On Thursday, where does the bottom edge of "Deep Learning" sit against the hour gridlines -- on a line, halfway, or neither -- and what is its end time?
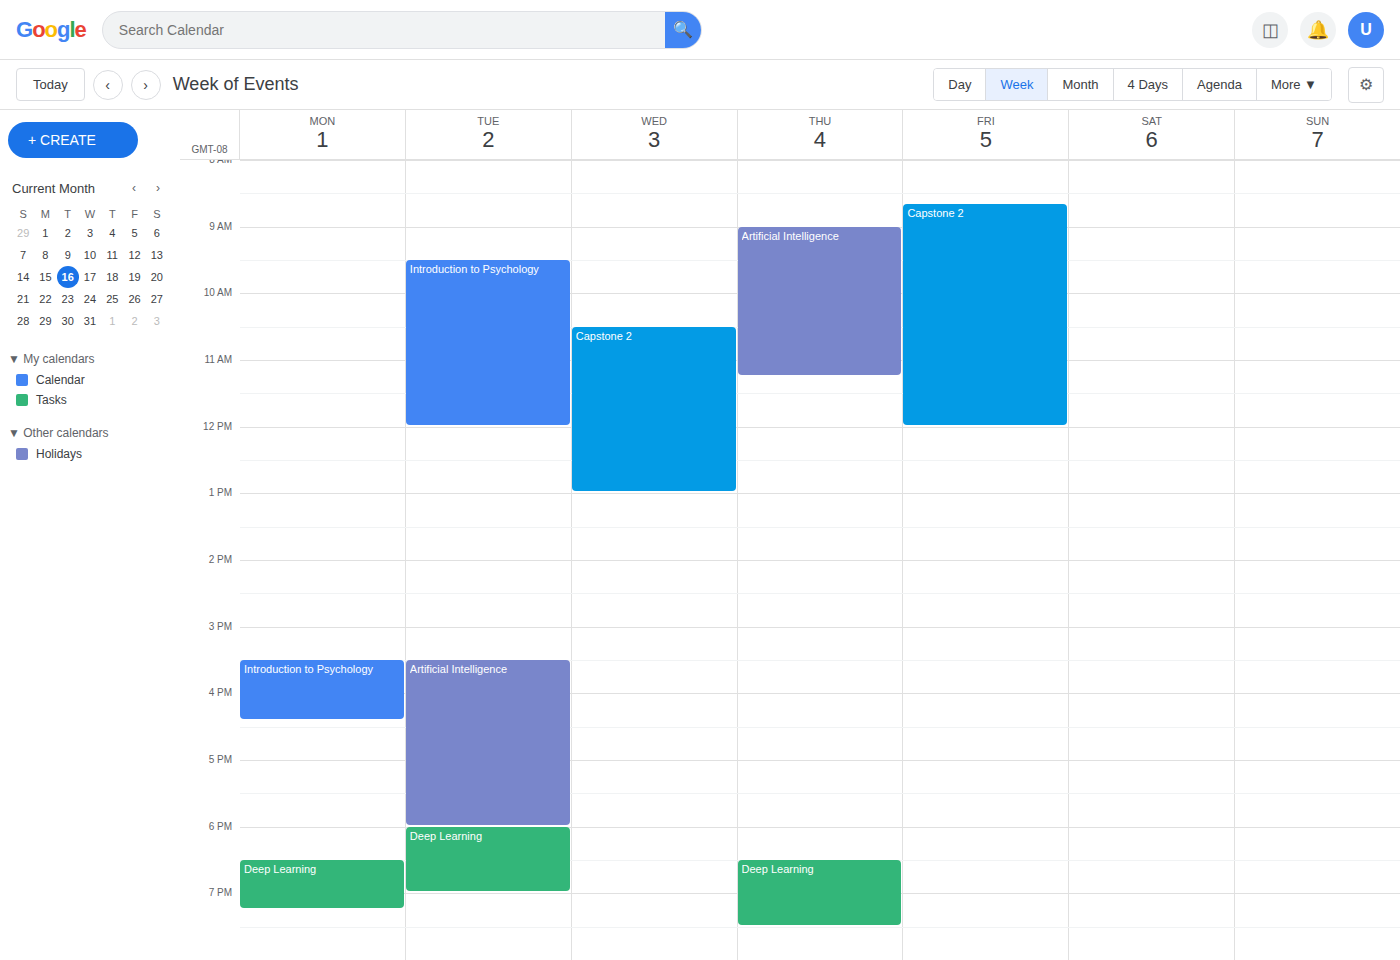
7:30 PM -- halfway between the 7 PM and 8 PM lines.